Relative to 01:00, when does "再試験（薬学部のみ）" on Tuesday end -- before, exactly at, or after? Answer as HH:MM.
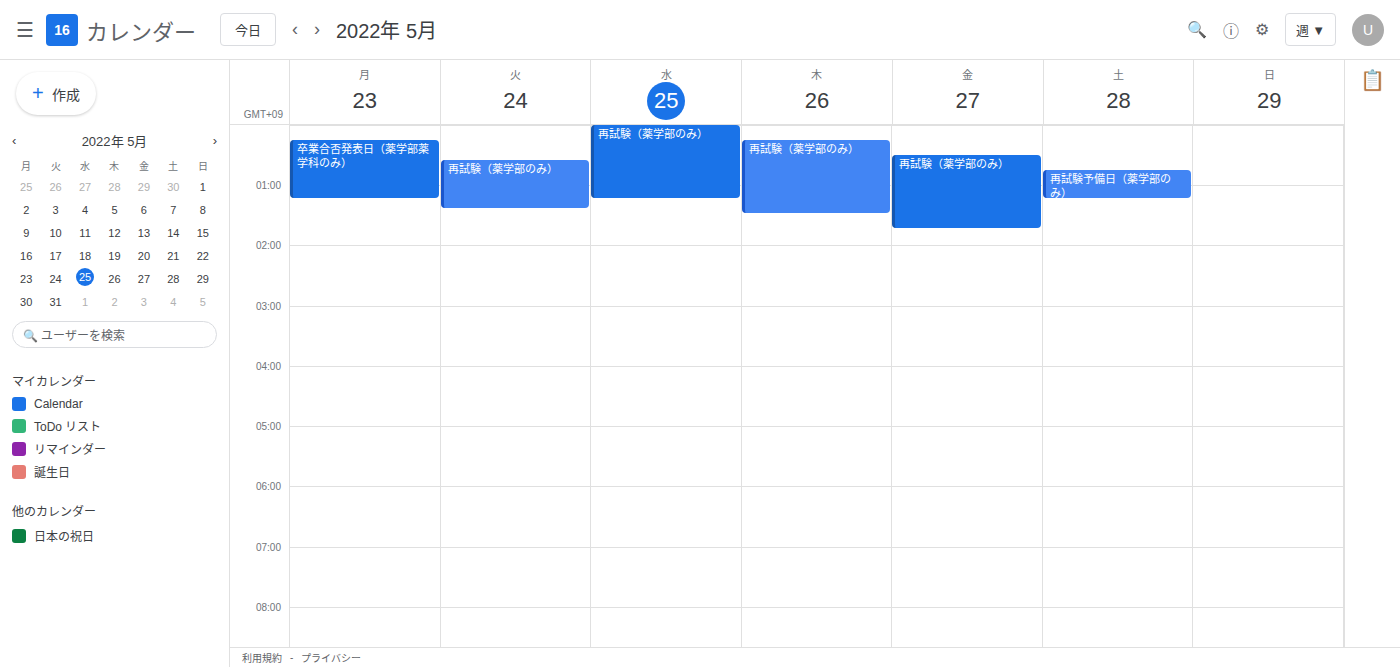
01:25 -- after 01:00, 25 minutes below the 01:00 line.